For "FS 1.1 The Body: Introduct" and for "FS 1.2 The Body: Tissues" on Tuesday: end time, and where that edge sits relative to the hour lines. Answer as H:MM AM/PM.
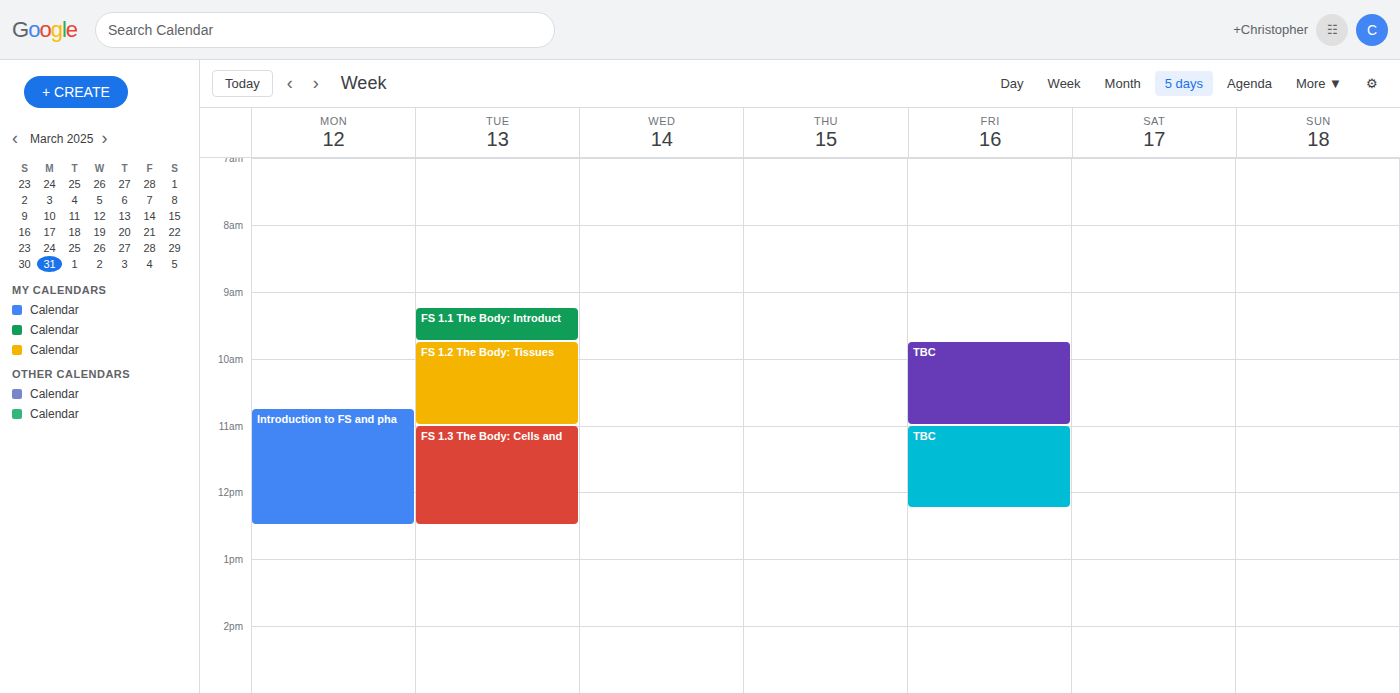
"FS 1.1 The Body: Introduct": 9:45 AM, neither: three quarters of the way from the 9 AM line to the 10 AM line. "FS 1.2 The Body: Tissues": 11:00 AM, exactly on the 11 AM line.